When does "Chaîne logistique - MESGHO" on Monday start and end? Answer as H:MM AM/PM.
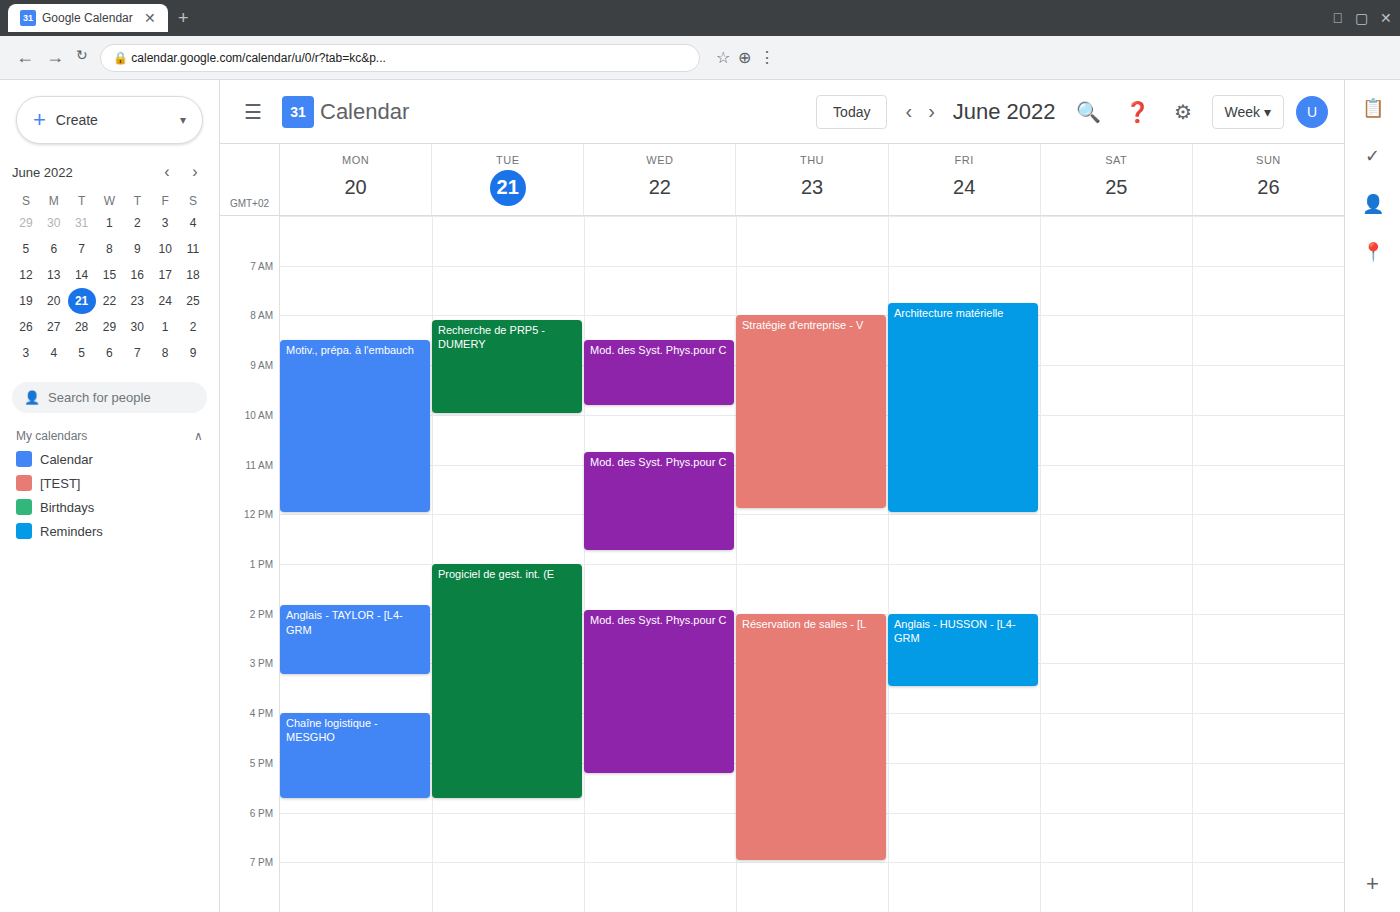
4:00 PM to 5:45 PM